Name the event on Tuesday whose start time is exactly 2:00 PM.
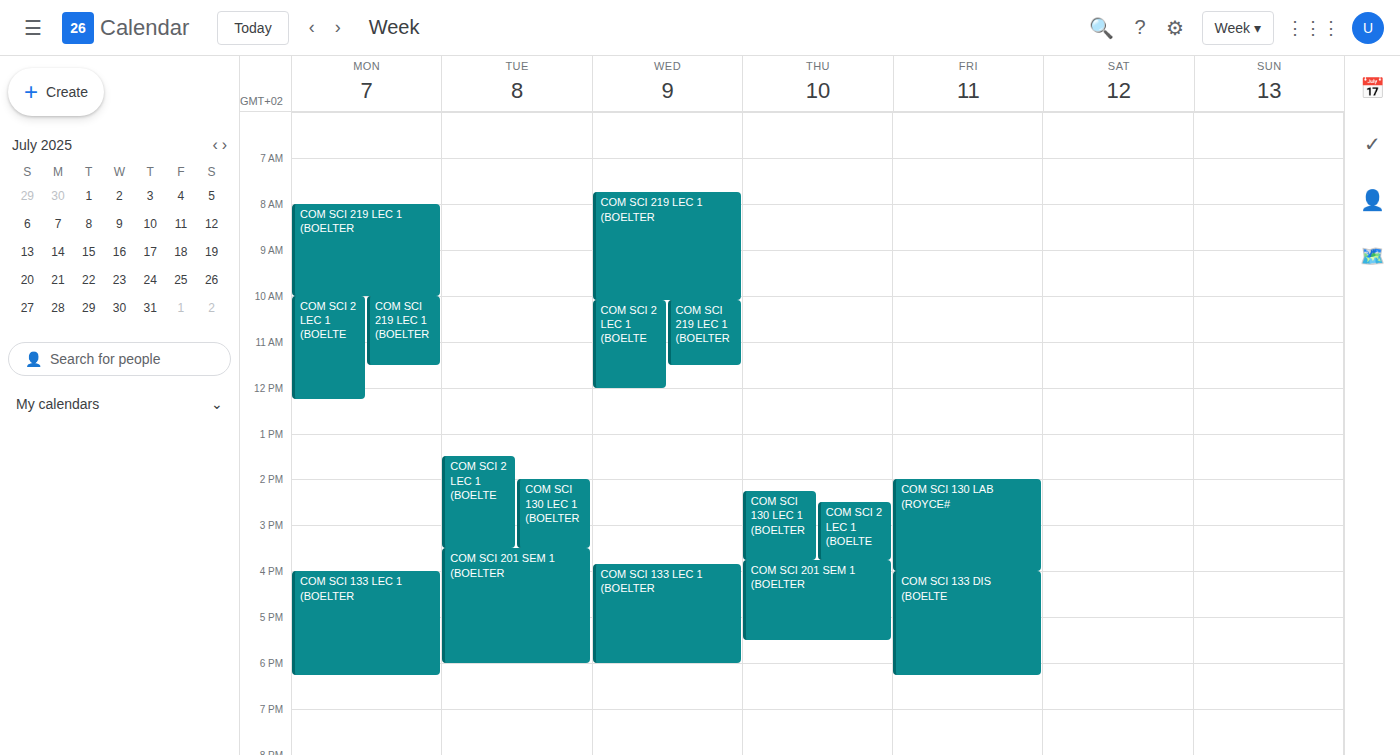
"COM SCI 130 LEC 1 (BOELTER"